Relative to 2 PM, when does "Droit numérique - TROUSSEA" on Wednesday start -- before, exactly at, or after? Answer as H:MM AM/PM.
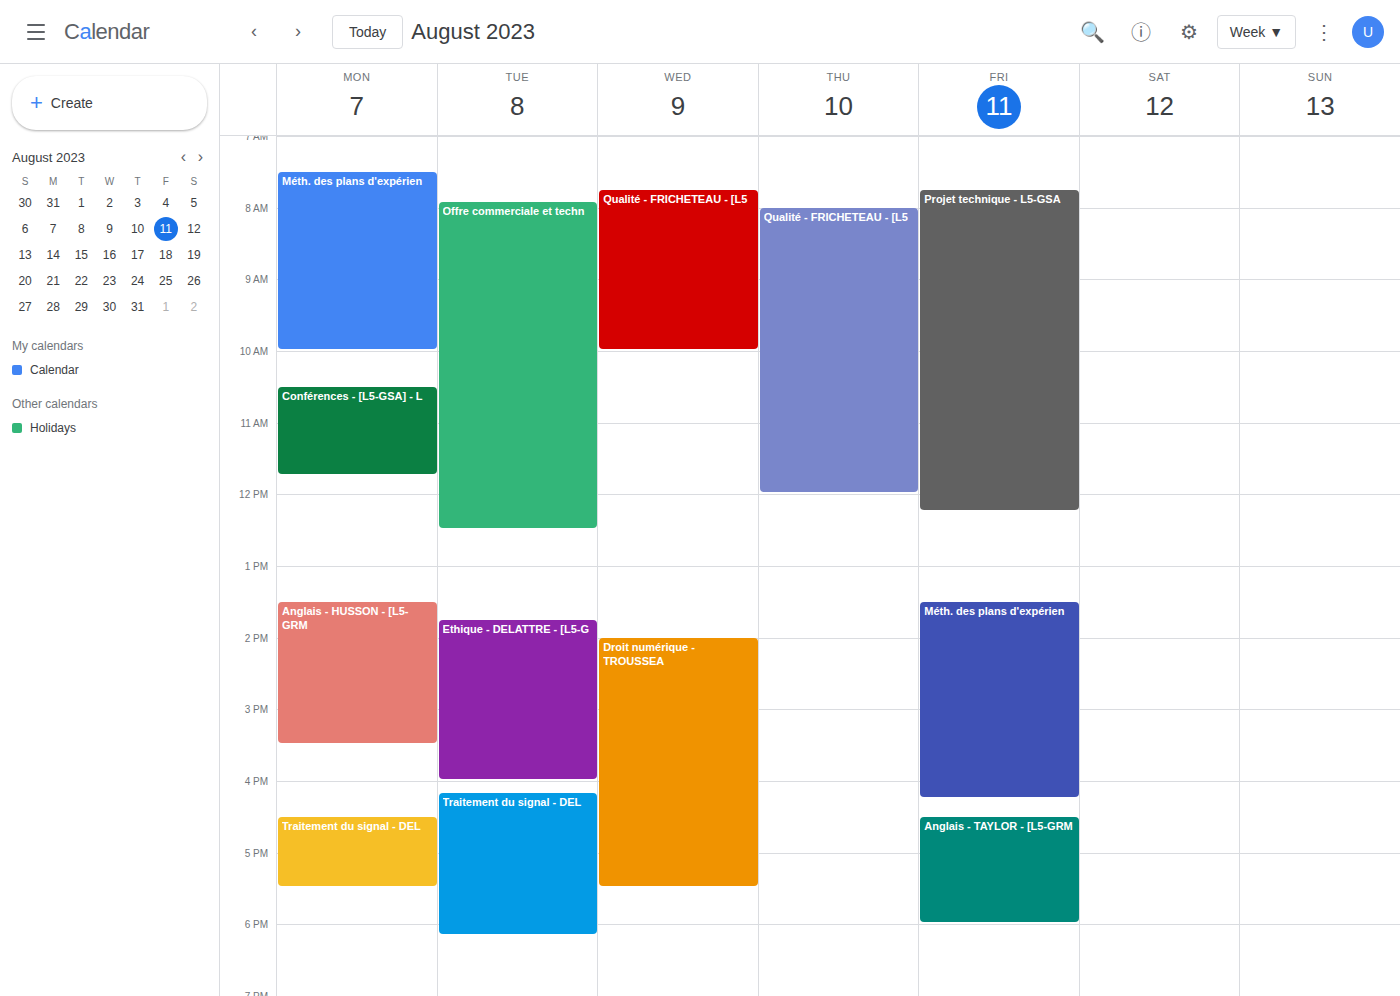
2:00 PM -- exactly at 2 PM, on the 2 PM line.